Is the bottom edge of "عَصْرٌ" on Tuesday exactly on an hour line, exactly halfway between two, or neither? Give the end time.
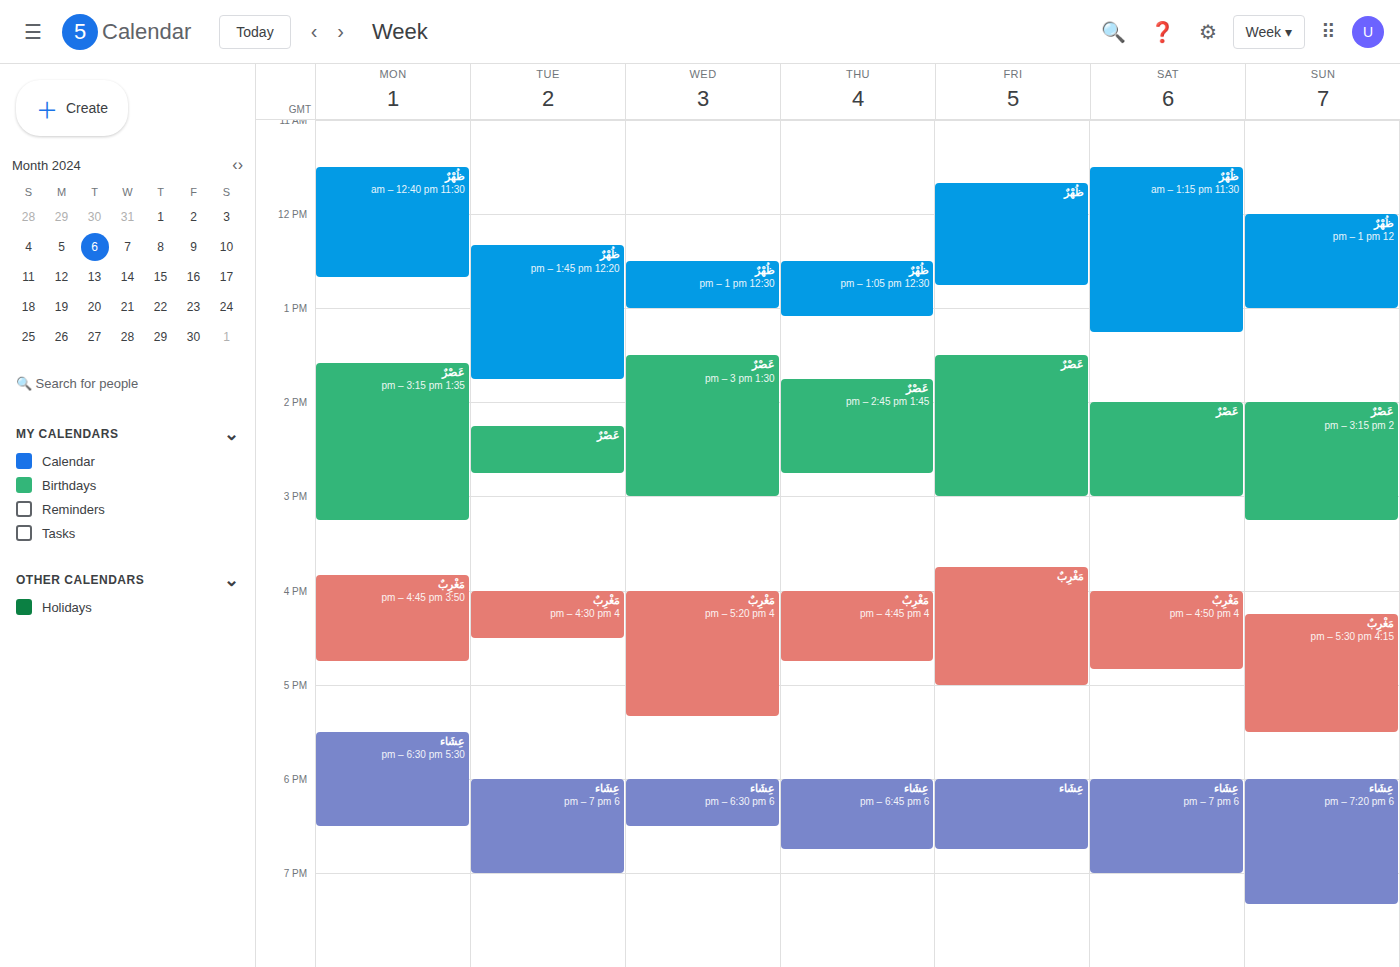
14:45 -- neither: three quarters of the way from the 14:00 line to the 15:00 line.